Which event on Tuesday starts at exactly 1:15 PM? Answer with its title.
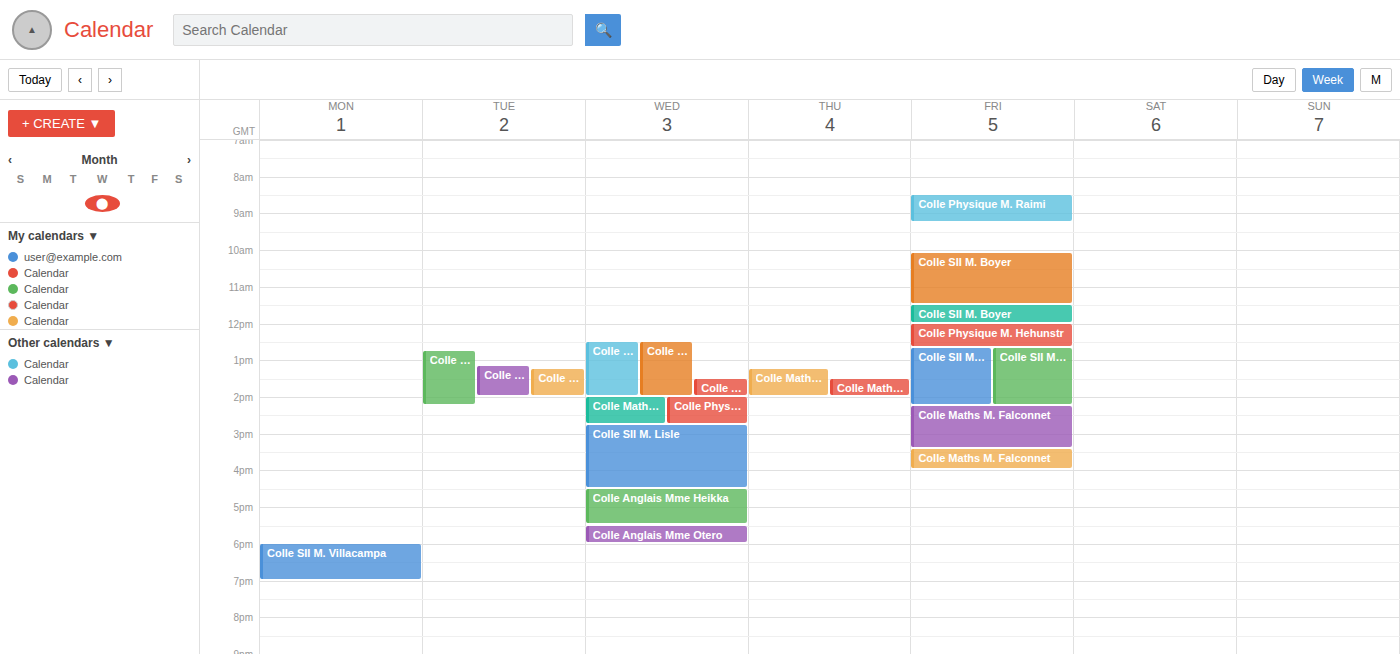
"Colle SII M. Villacampa"